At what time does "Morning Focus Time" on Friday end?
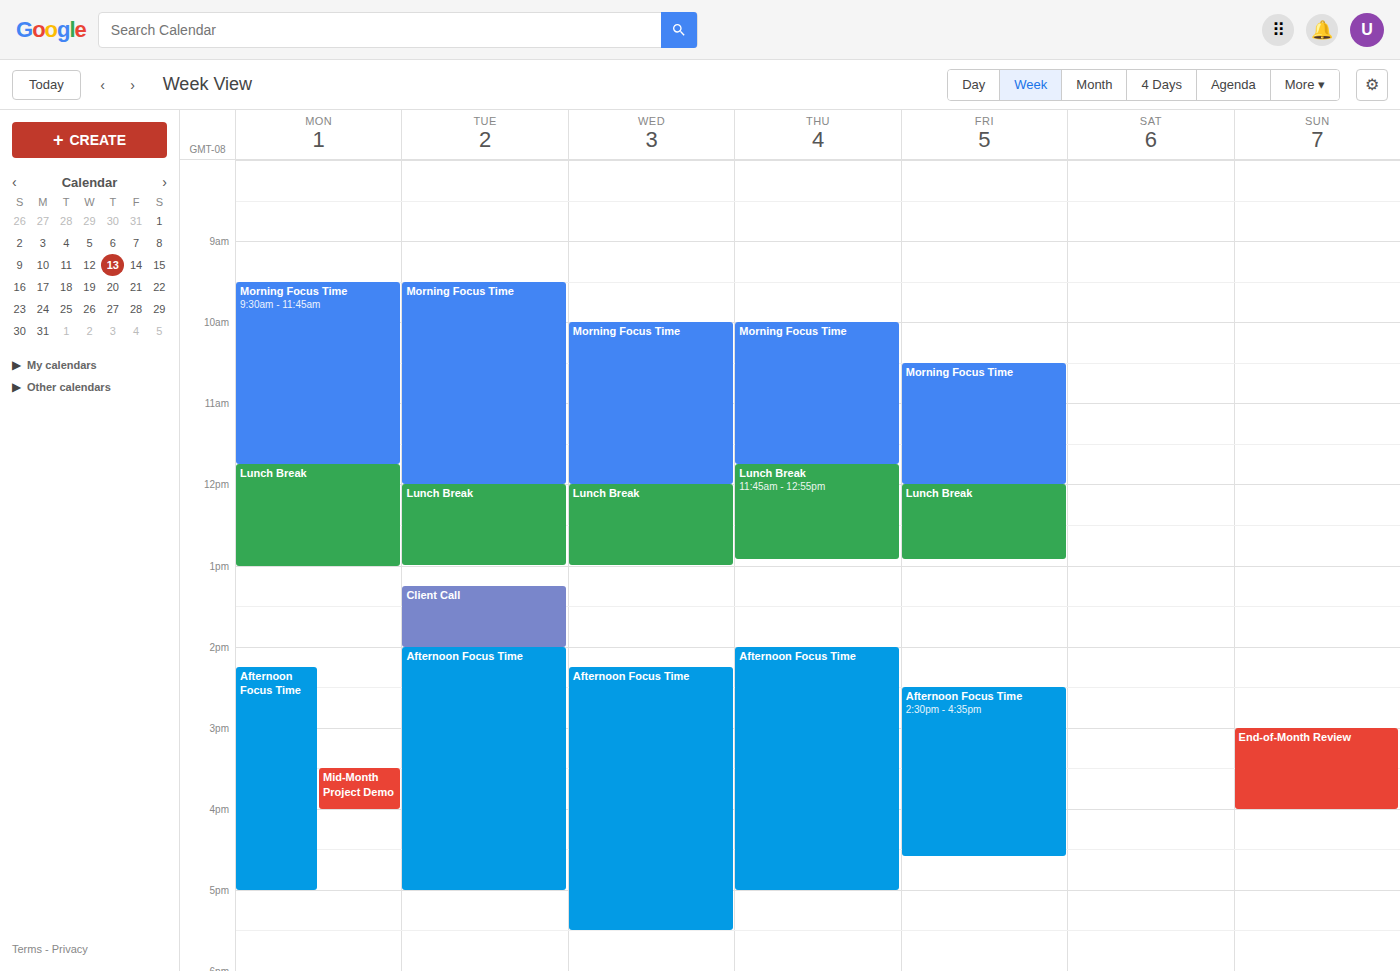
12:00 PM